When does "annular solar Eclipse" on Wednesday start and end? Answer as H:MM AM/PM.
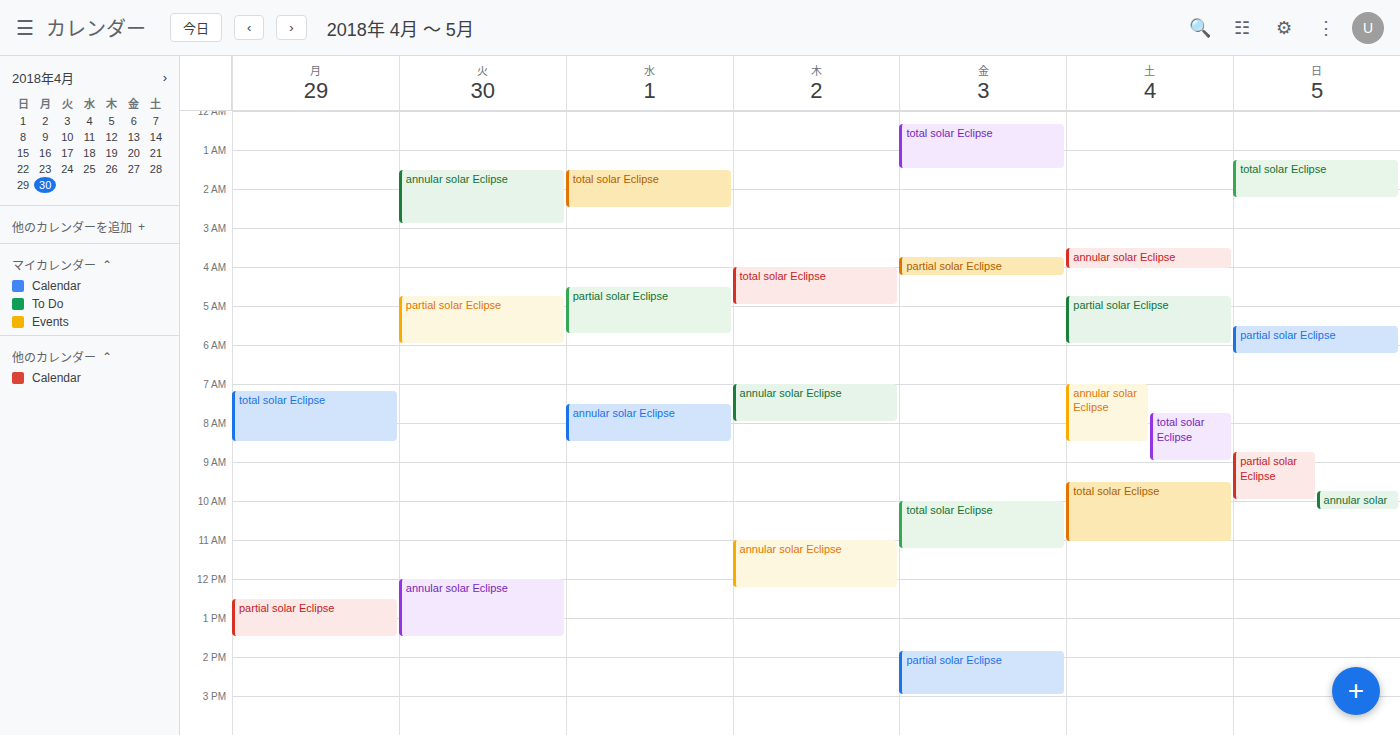
7:30 AM to 8:30 AM